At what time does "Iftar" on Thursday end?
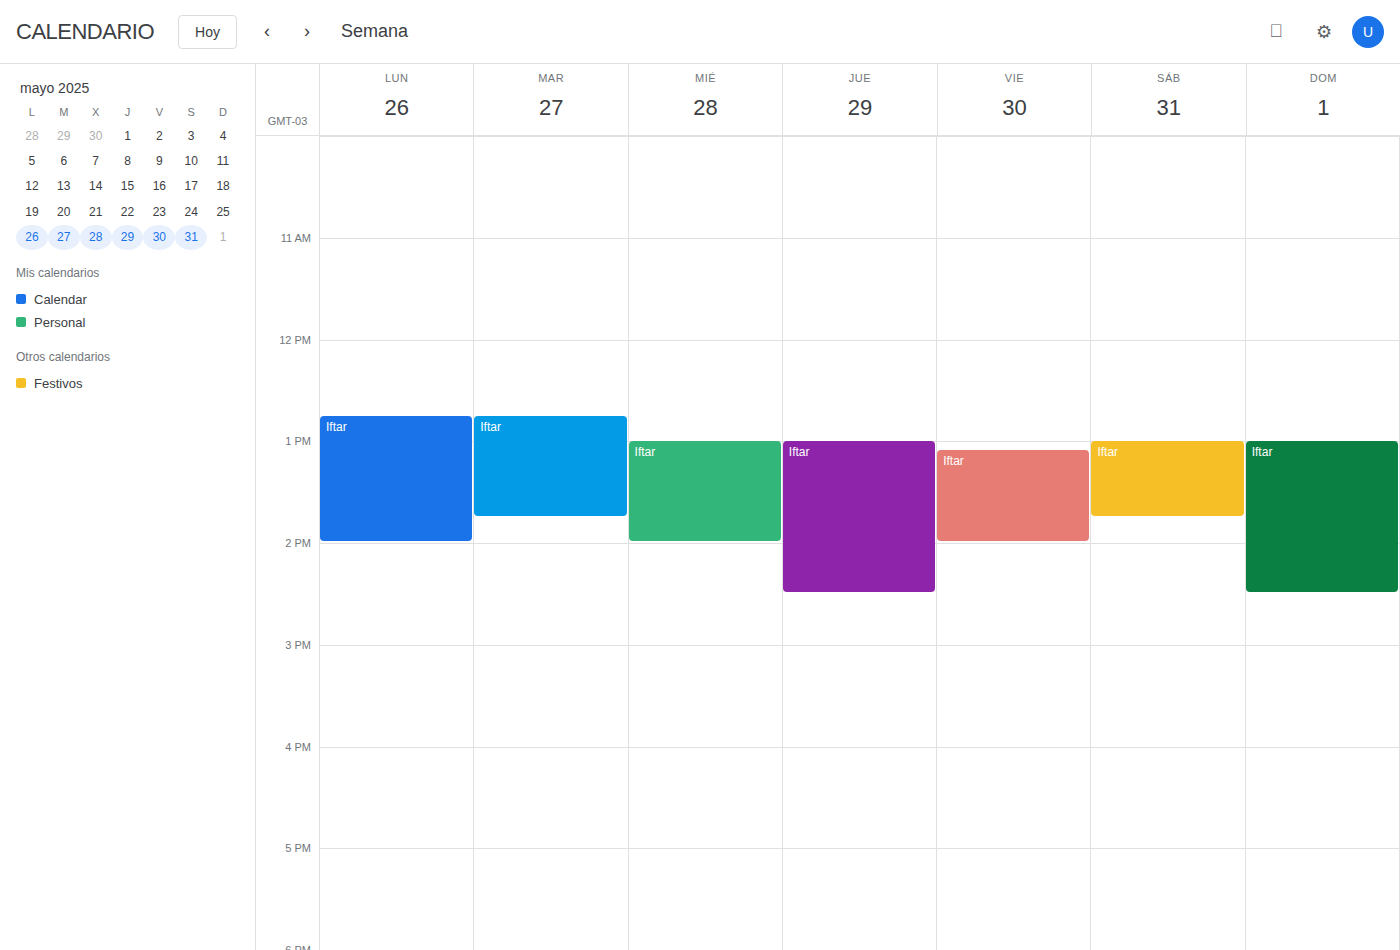
2:30 PM